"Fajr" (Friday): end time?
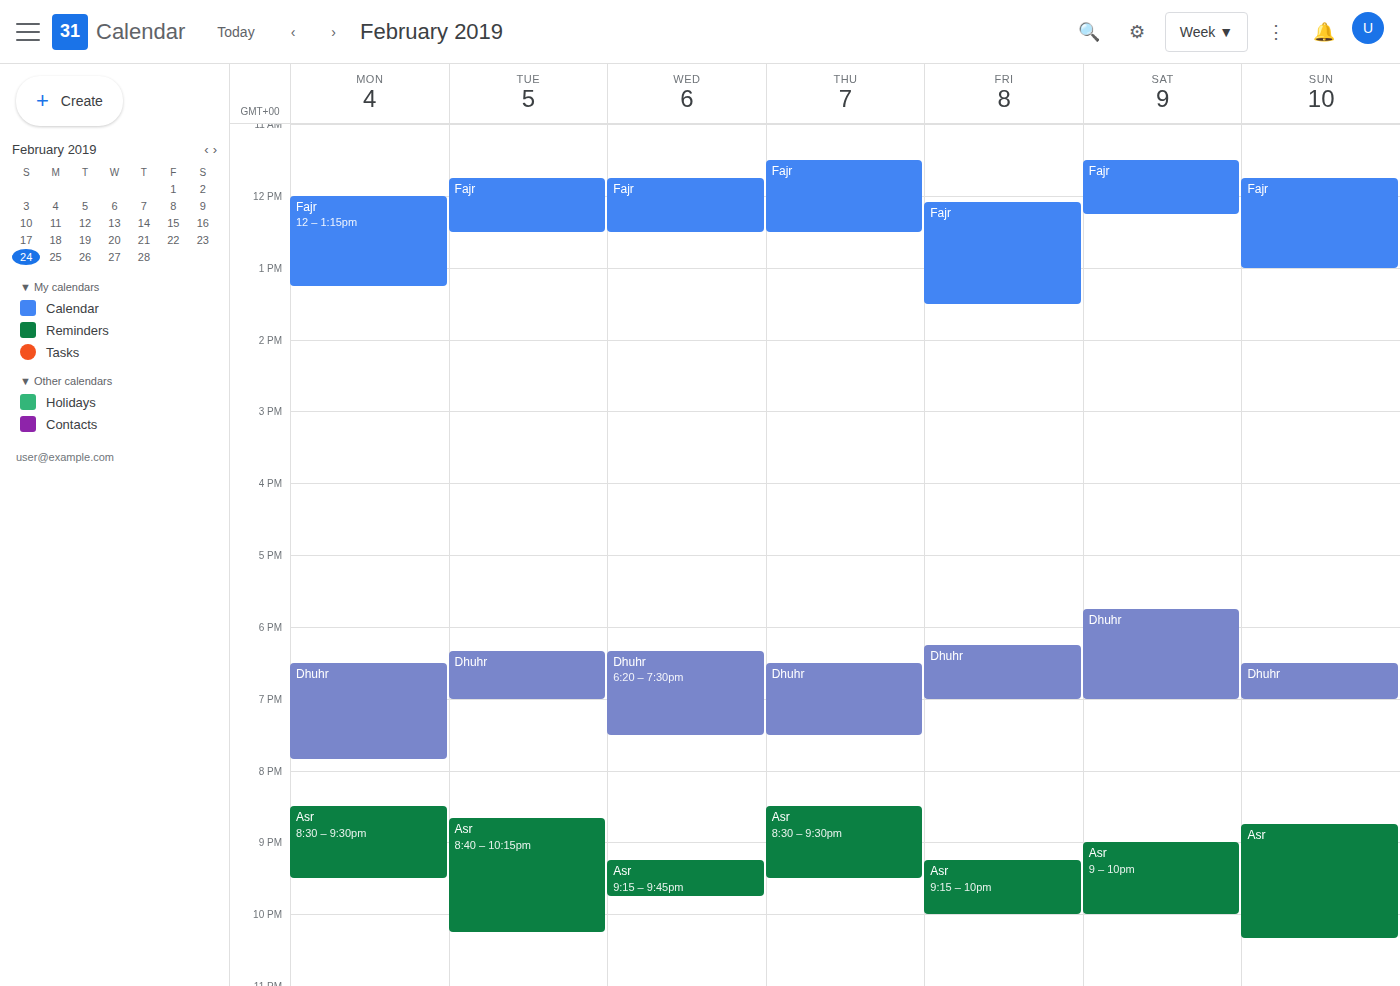
13:30